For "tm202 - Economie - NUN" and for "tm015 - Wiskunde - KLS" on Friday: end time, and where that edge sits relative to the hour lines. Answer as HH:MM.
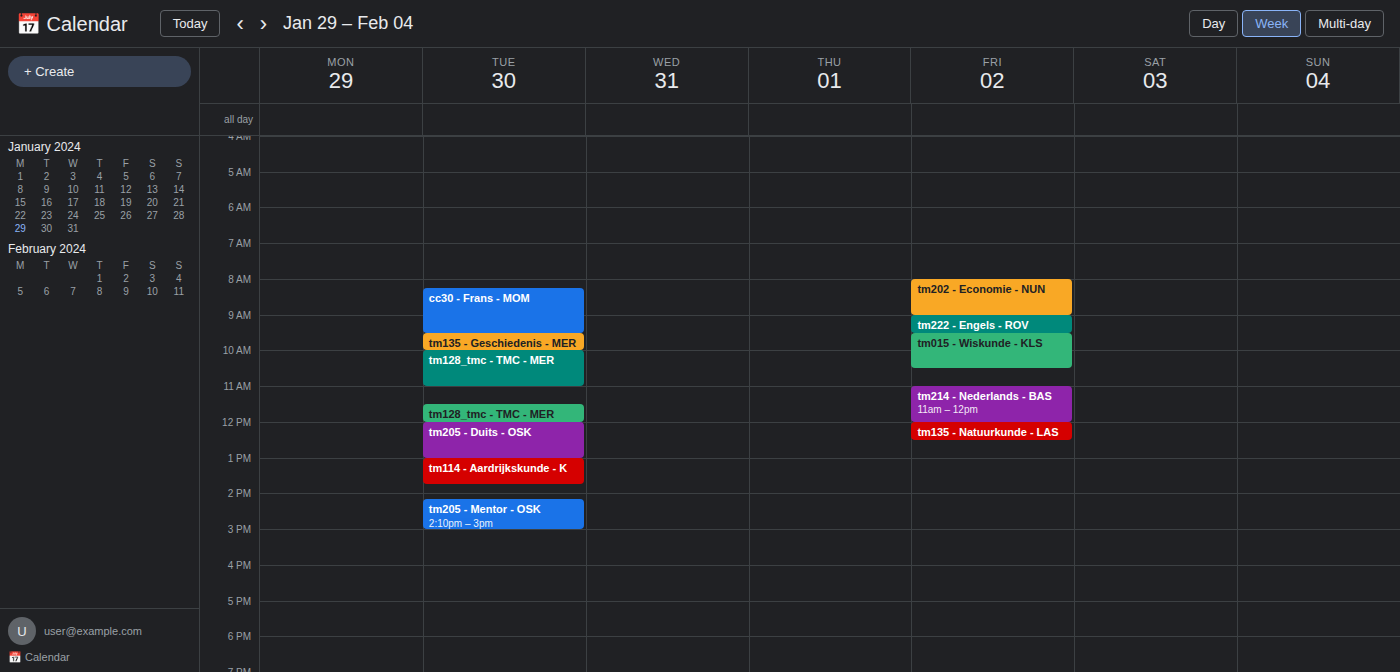
"tm202 - Economie - NUN": 09:00, exactly on the 09:00 line. "tm015 - Wiskunde - KLS": 10:30, halfway between the 10:00 and 11:00 lines.